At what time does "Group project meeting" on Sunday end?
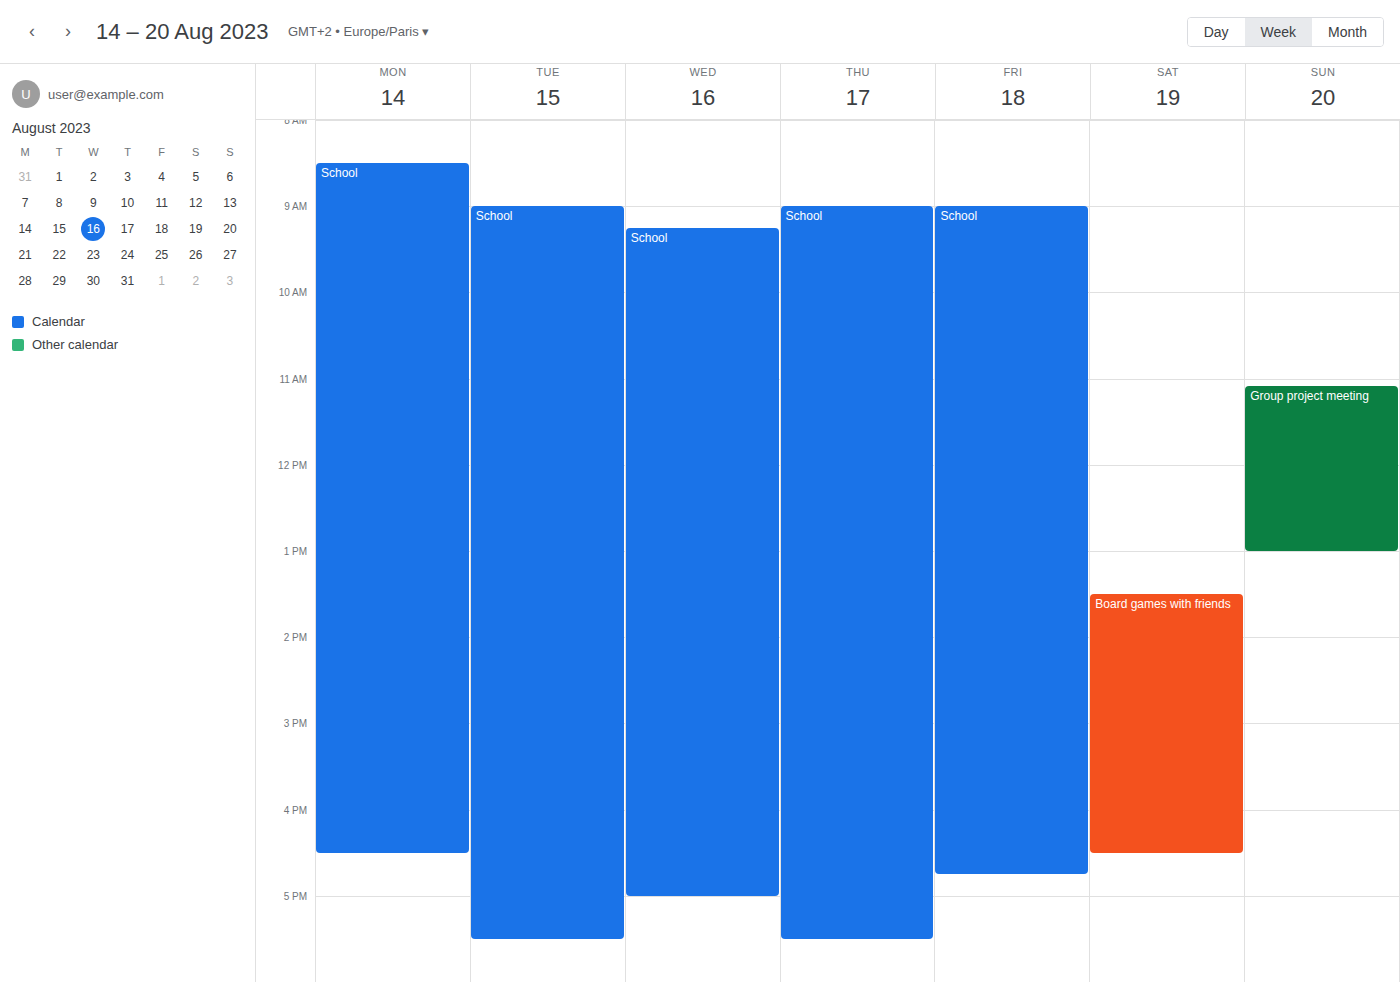
1:00 PM